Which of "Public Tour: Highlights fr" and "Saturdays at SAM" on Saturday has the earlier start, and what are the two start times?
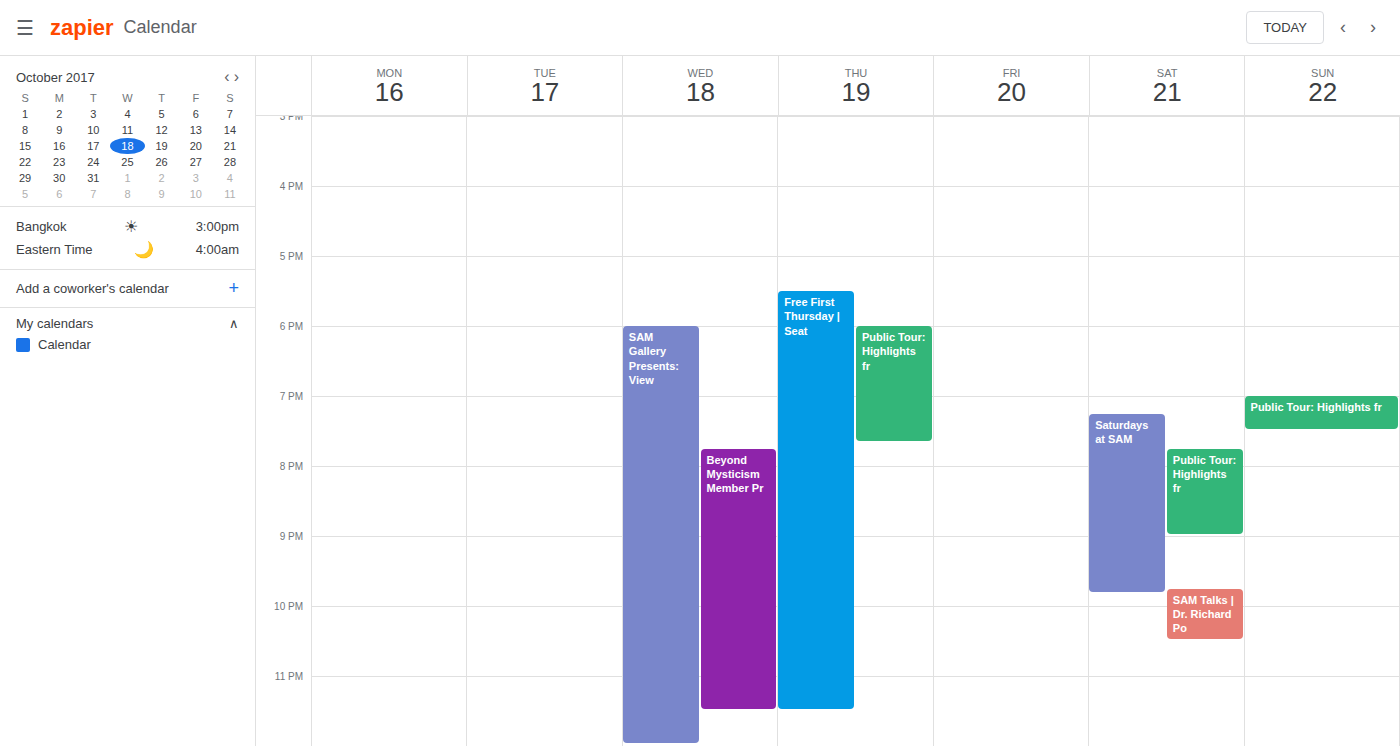
"Saturdays at SAM" 19:15; "Public Tour: Highlights fr" 19:45.